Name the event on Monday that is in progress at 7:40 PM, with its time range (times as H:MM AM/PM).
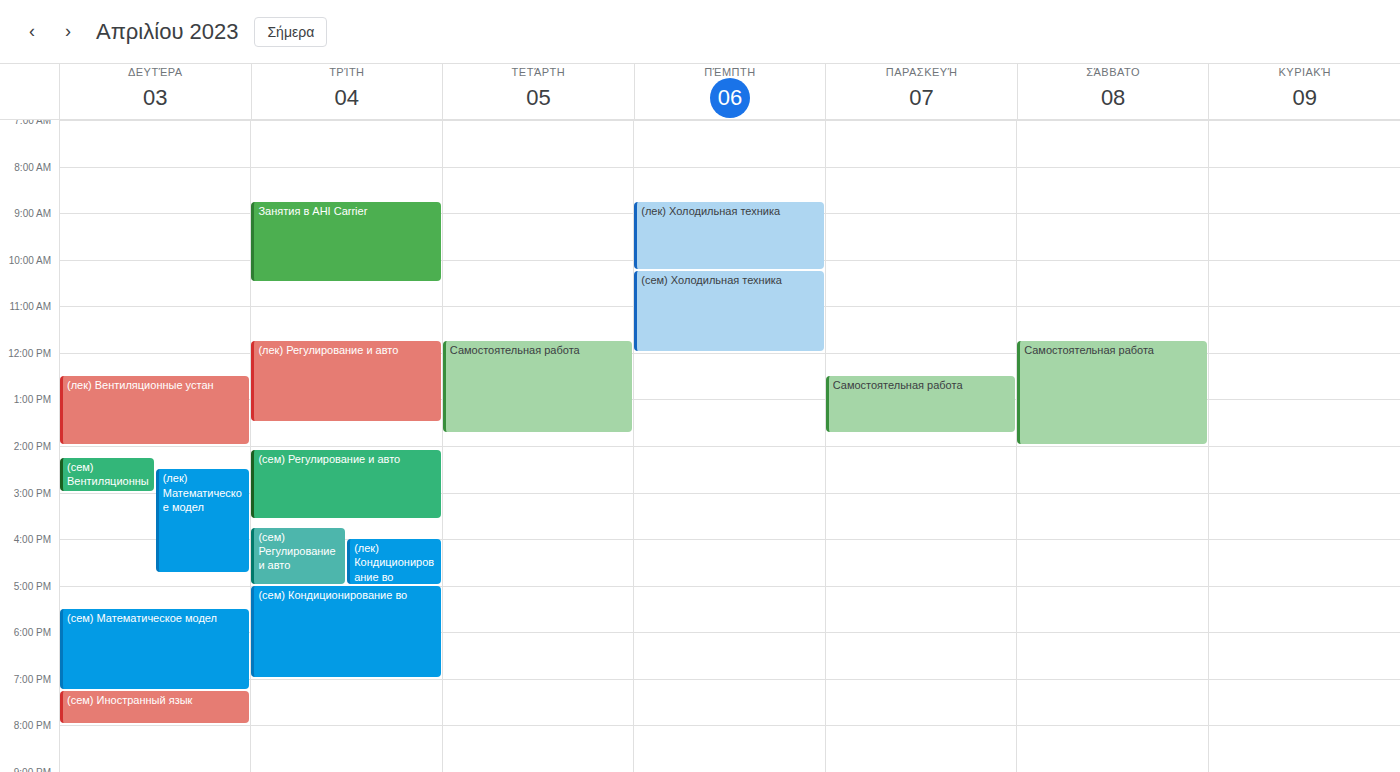
"(сем) Иностранный язык", 7:15 PM to 8:00 PM